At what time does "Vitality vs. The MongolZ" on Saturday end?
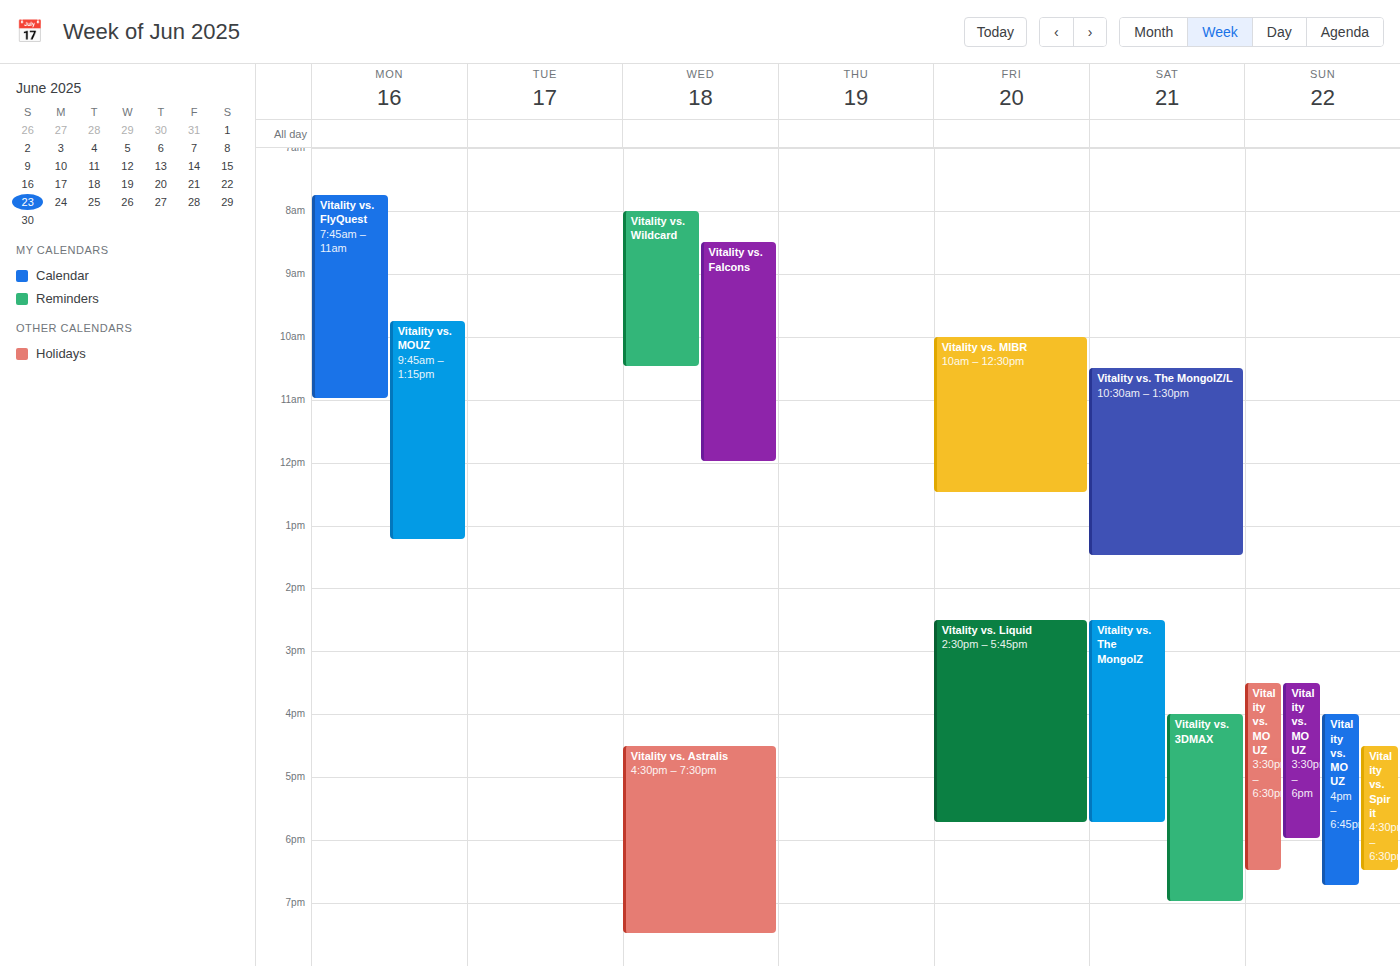
5:45 PM